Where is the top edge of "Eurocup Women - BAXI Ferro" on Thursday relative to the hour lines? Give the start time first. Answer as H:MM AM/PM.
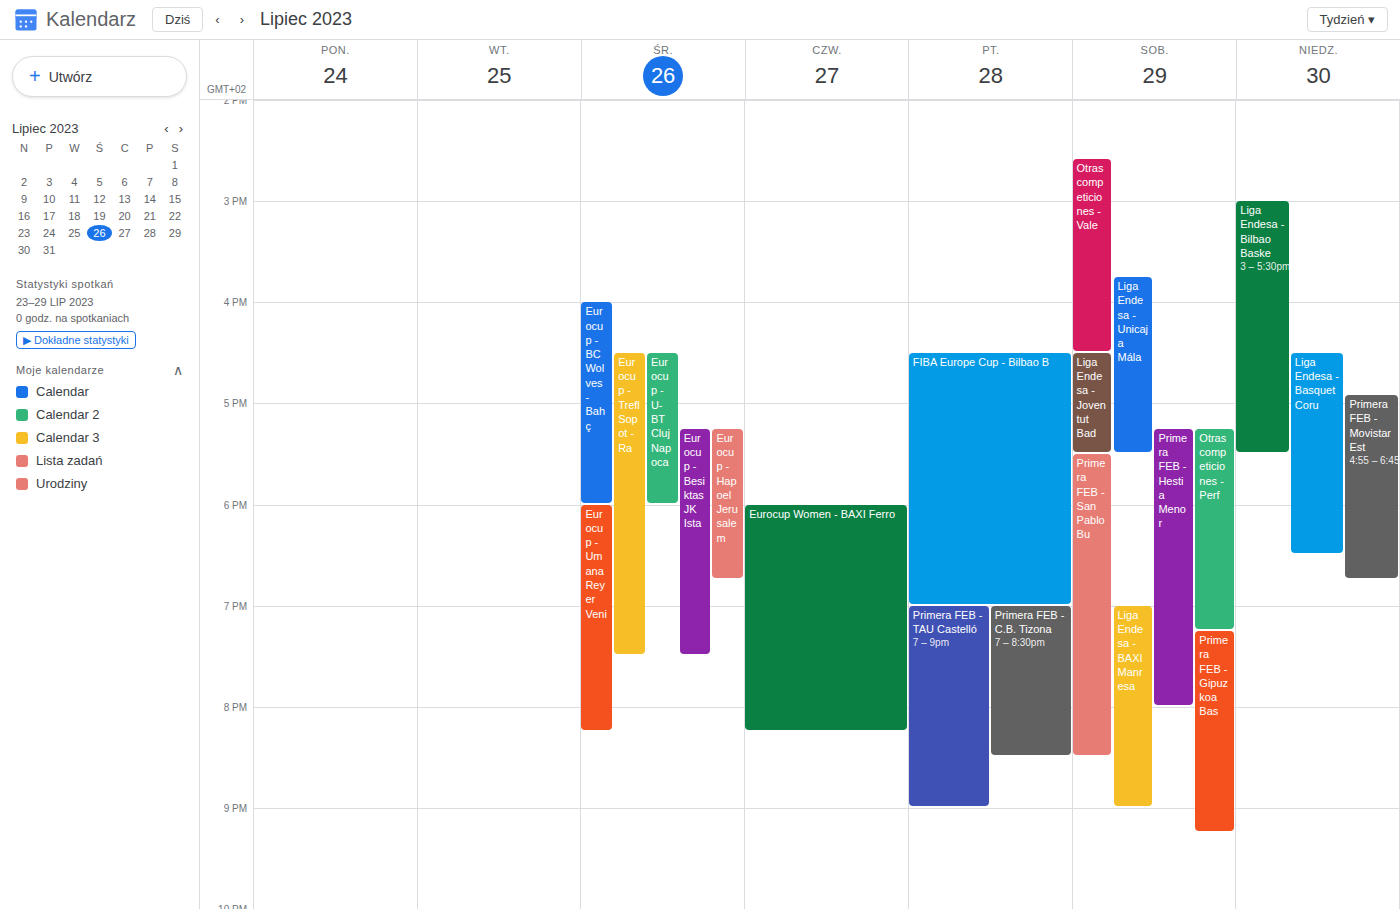
6:00 PM -- exactly on the 6 PM line.